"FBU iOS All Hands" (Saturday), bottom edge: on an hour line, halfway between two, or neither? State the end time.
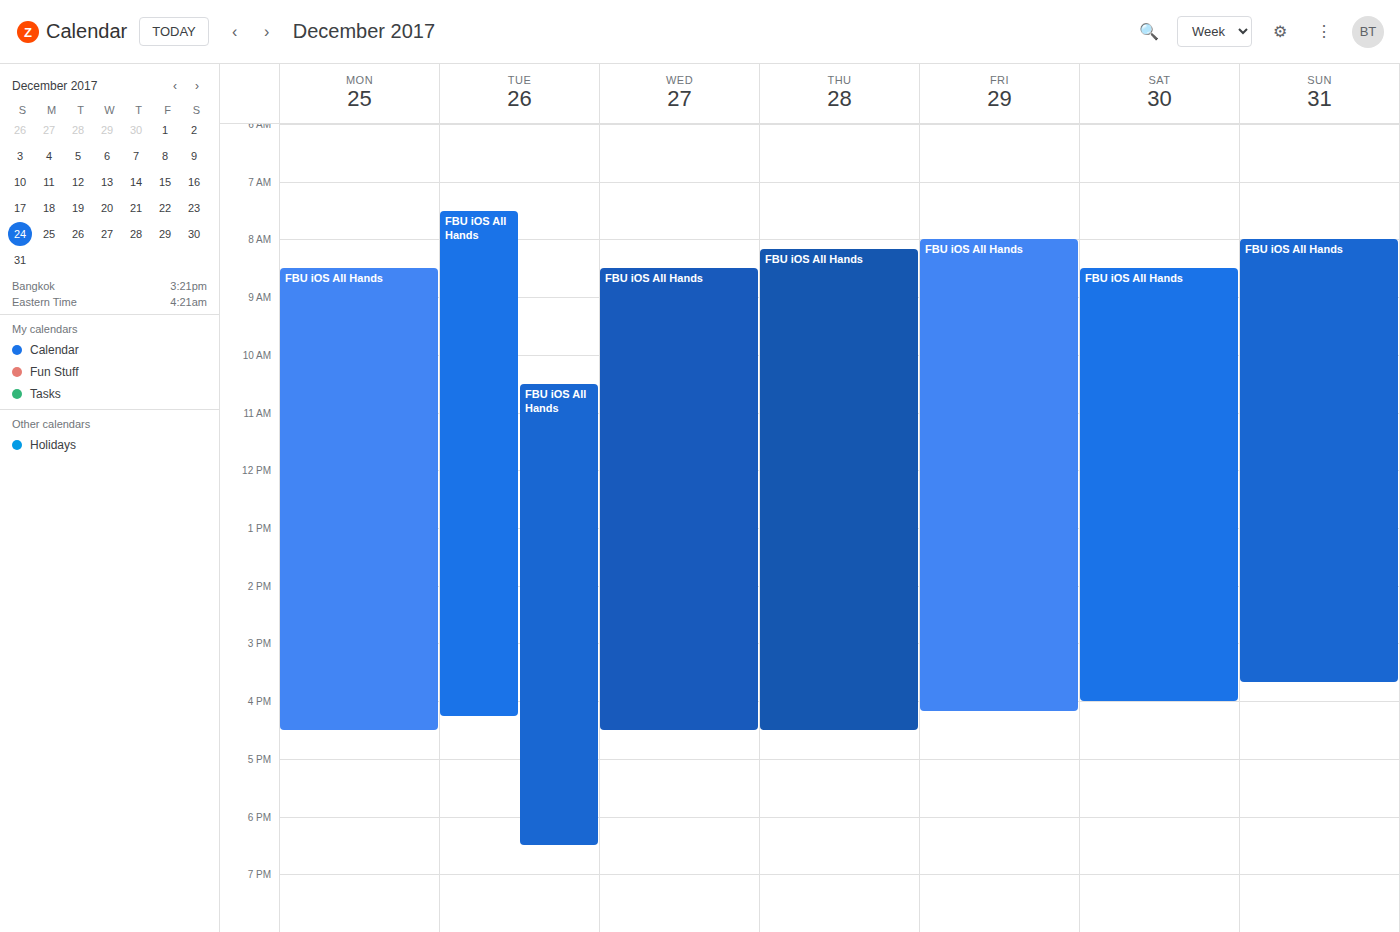
4:00 PM -- exactly on the 4 PM line.